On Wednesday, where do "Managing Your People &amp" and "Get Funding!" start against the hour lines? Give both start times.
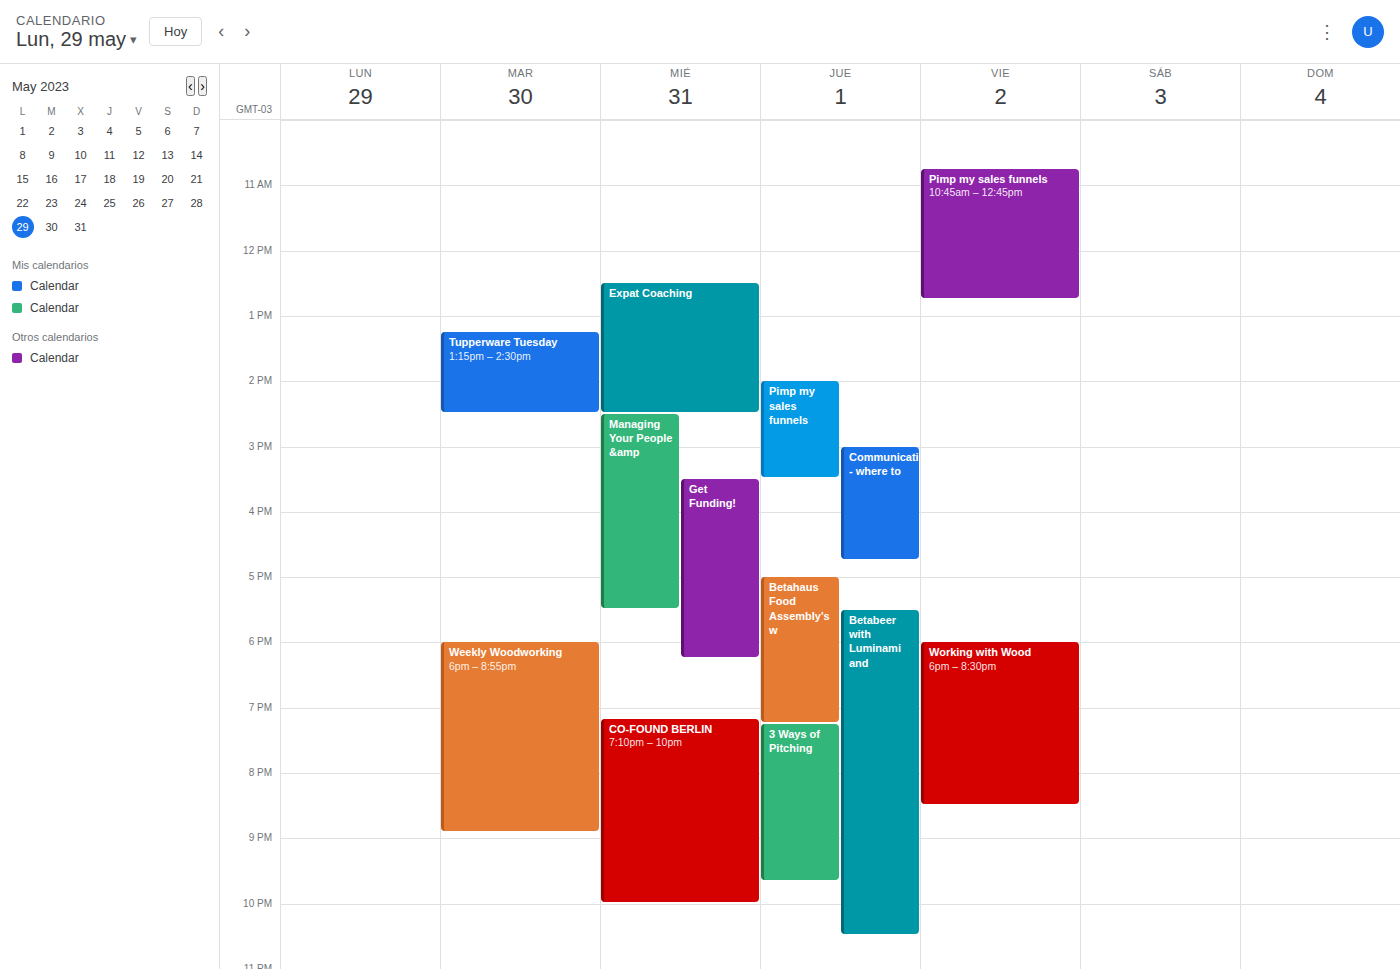
"Managing Your People &amp": 2:30 PM, halfway between the 2 PM and 3 PM lines. "Get Funding!": 3:30 PM, halfway between the 3 PM and 4 PM lines.